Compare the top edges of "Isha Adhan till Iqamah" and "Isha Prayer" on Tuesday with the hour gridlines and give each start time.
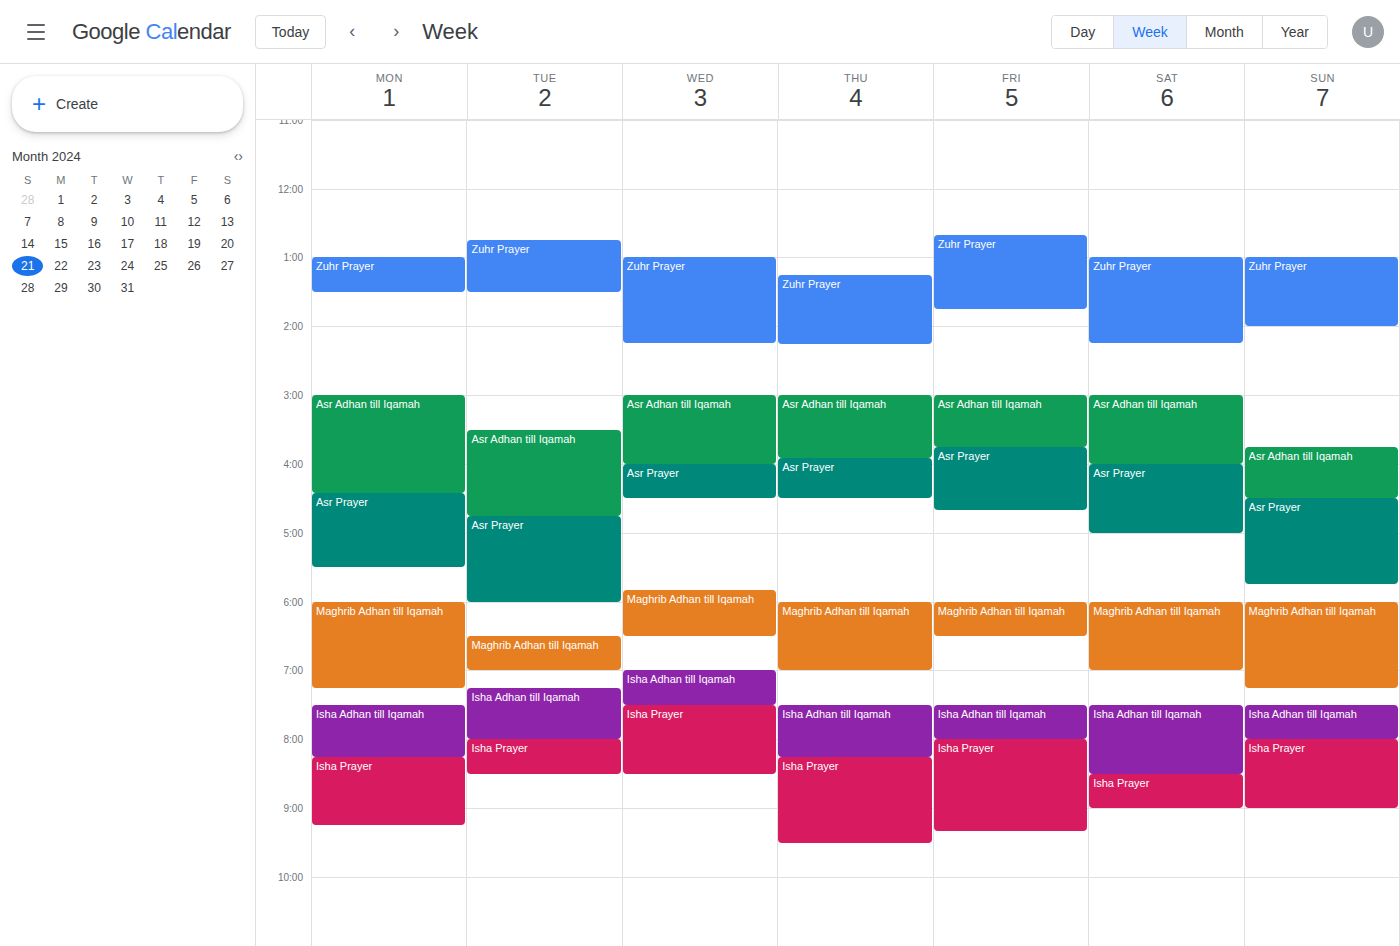
"Isha Adhan till Iqamah": 7:15 PM, neither: a quarter of the way from the 7 PM line to the 8 PM line. "Isha Prayer": 8:00 PM, exactly on the 8 PM line.